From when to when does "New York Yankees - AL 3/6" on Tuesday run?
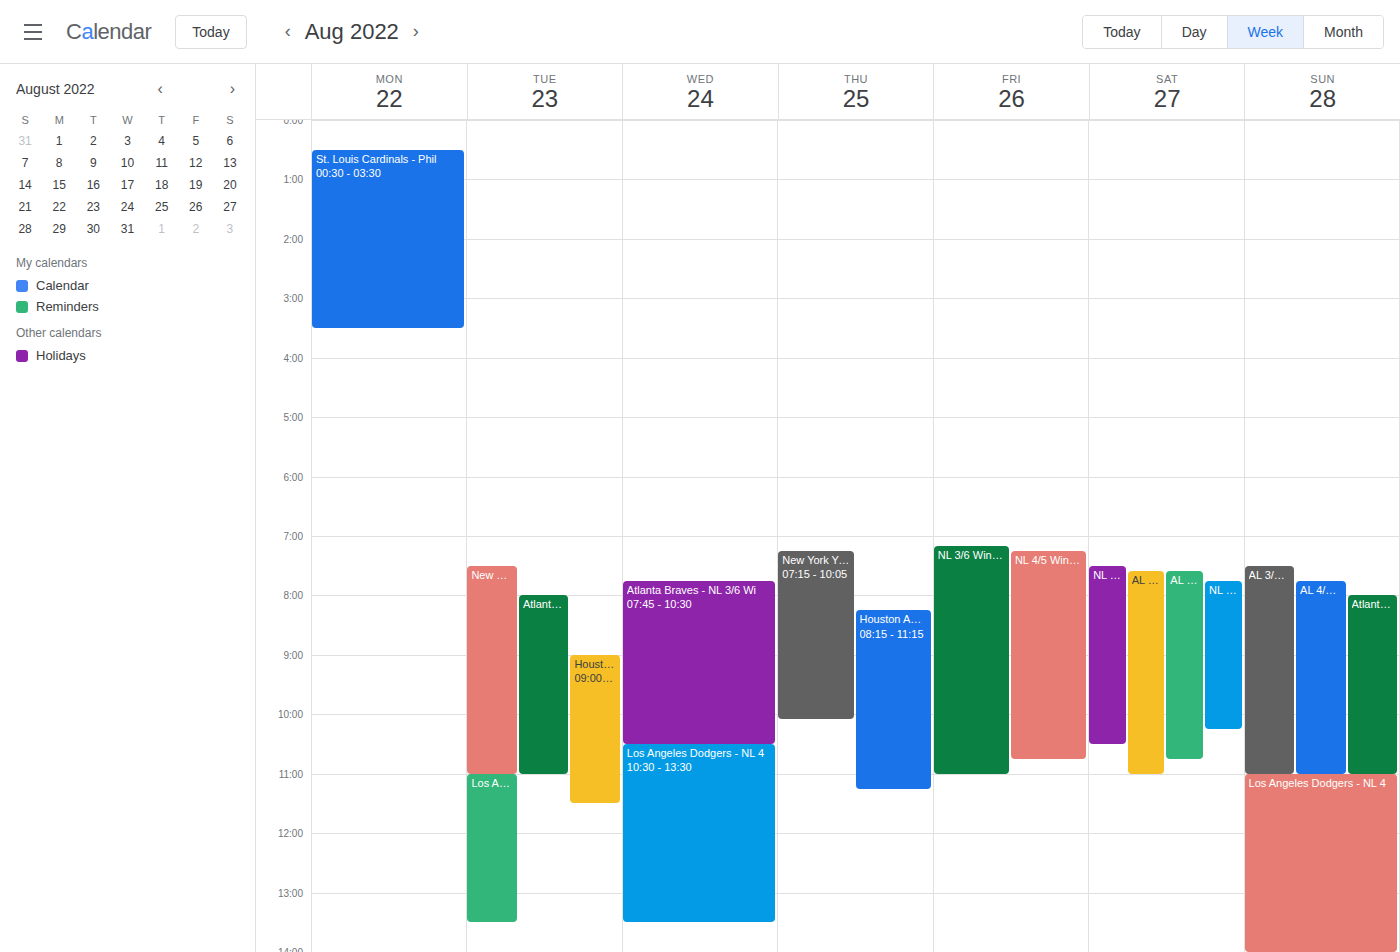
7:30 AM to 11:00 AM